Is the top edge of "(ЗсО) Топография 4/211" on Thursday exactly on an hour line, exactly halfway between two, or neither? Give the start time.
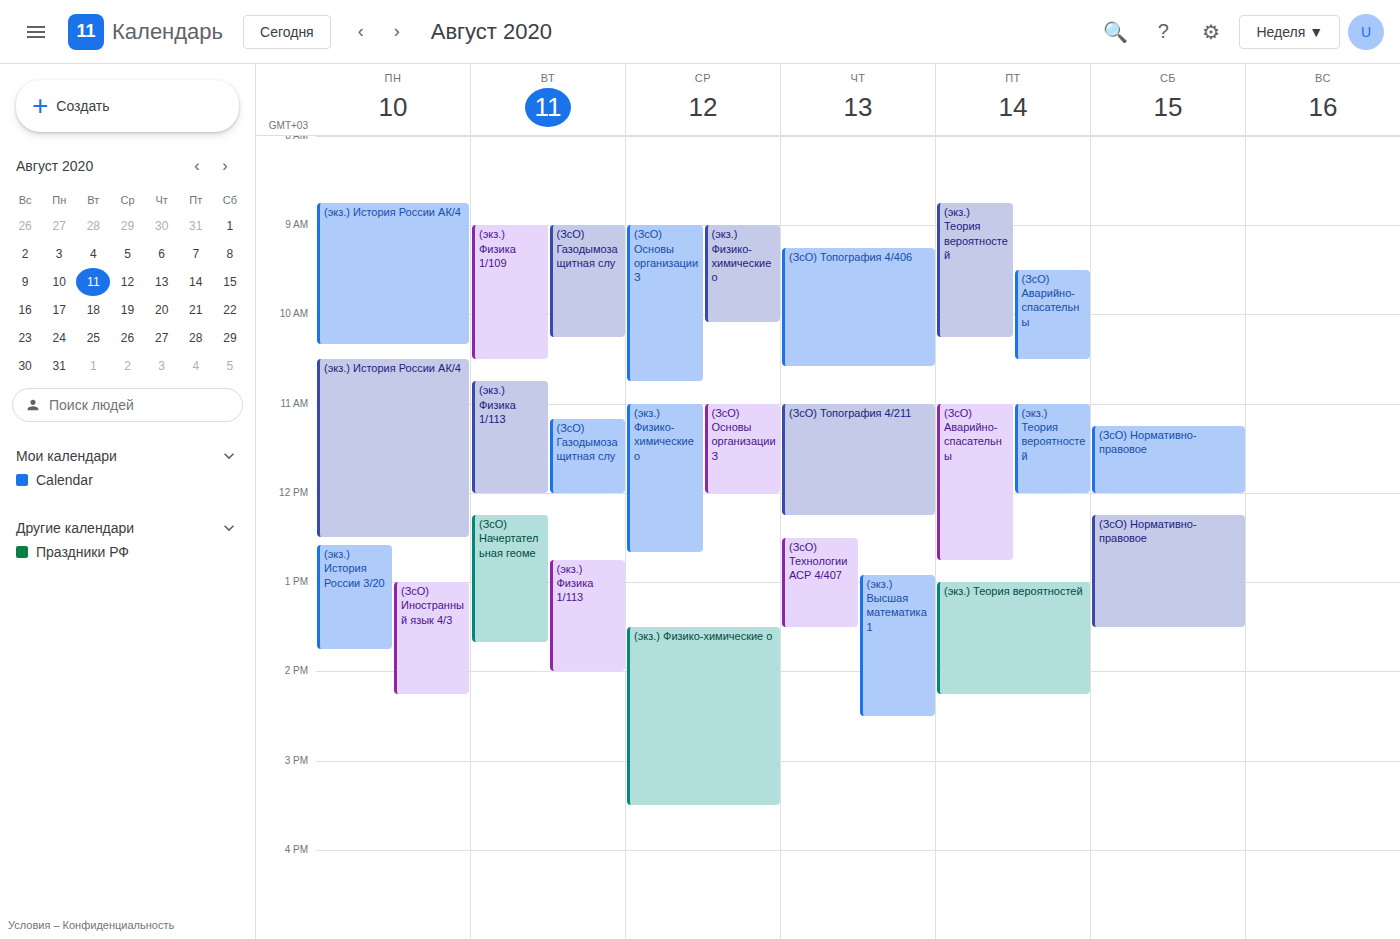
11:00 AM -- exactly on the 11 AM line.